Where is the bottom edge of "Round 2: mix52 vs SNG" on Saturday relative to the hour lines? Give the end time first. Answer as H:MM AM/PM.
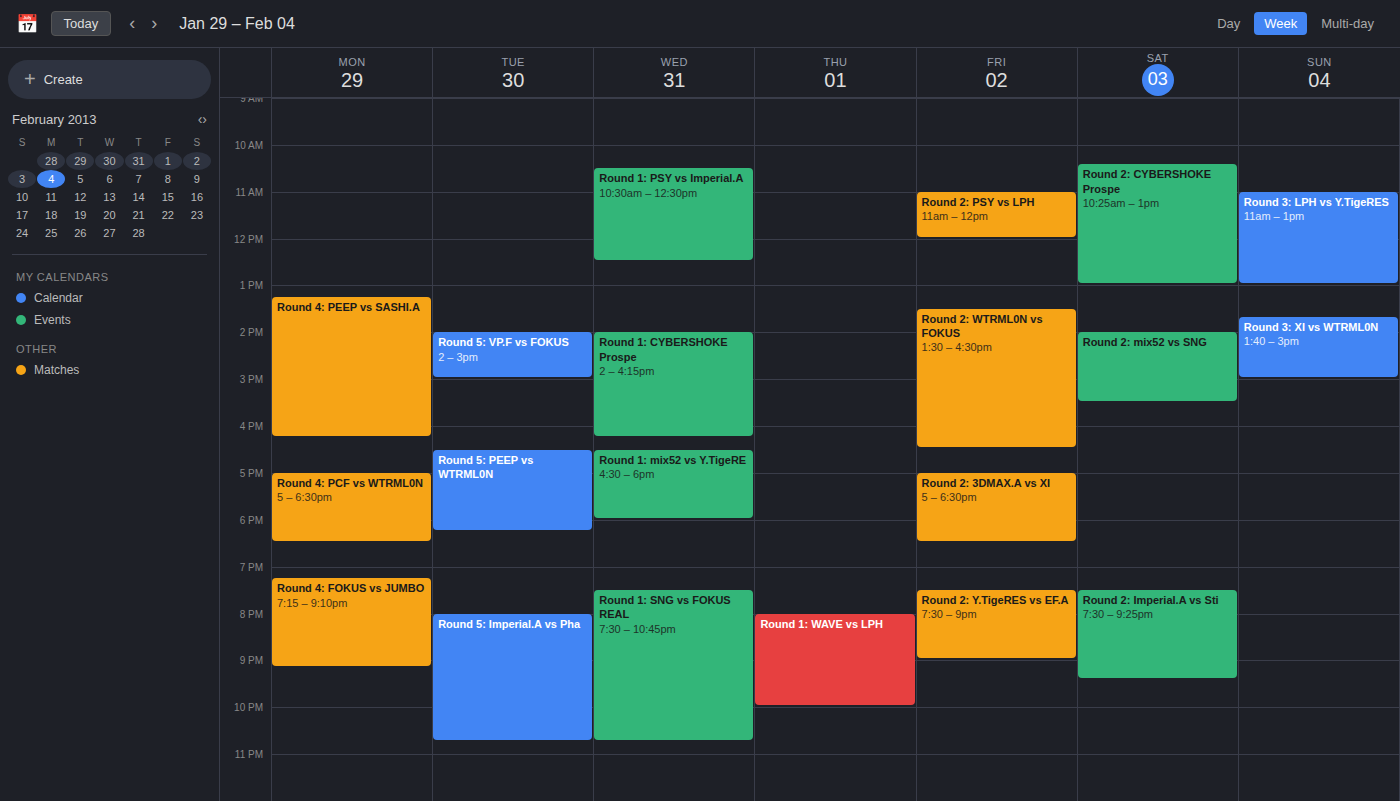
3:30 PM -- halfway between the 3 PM and 4 PM lines.